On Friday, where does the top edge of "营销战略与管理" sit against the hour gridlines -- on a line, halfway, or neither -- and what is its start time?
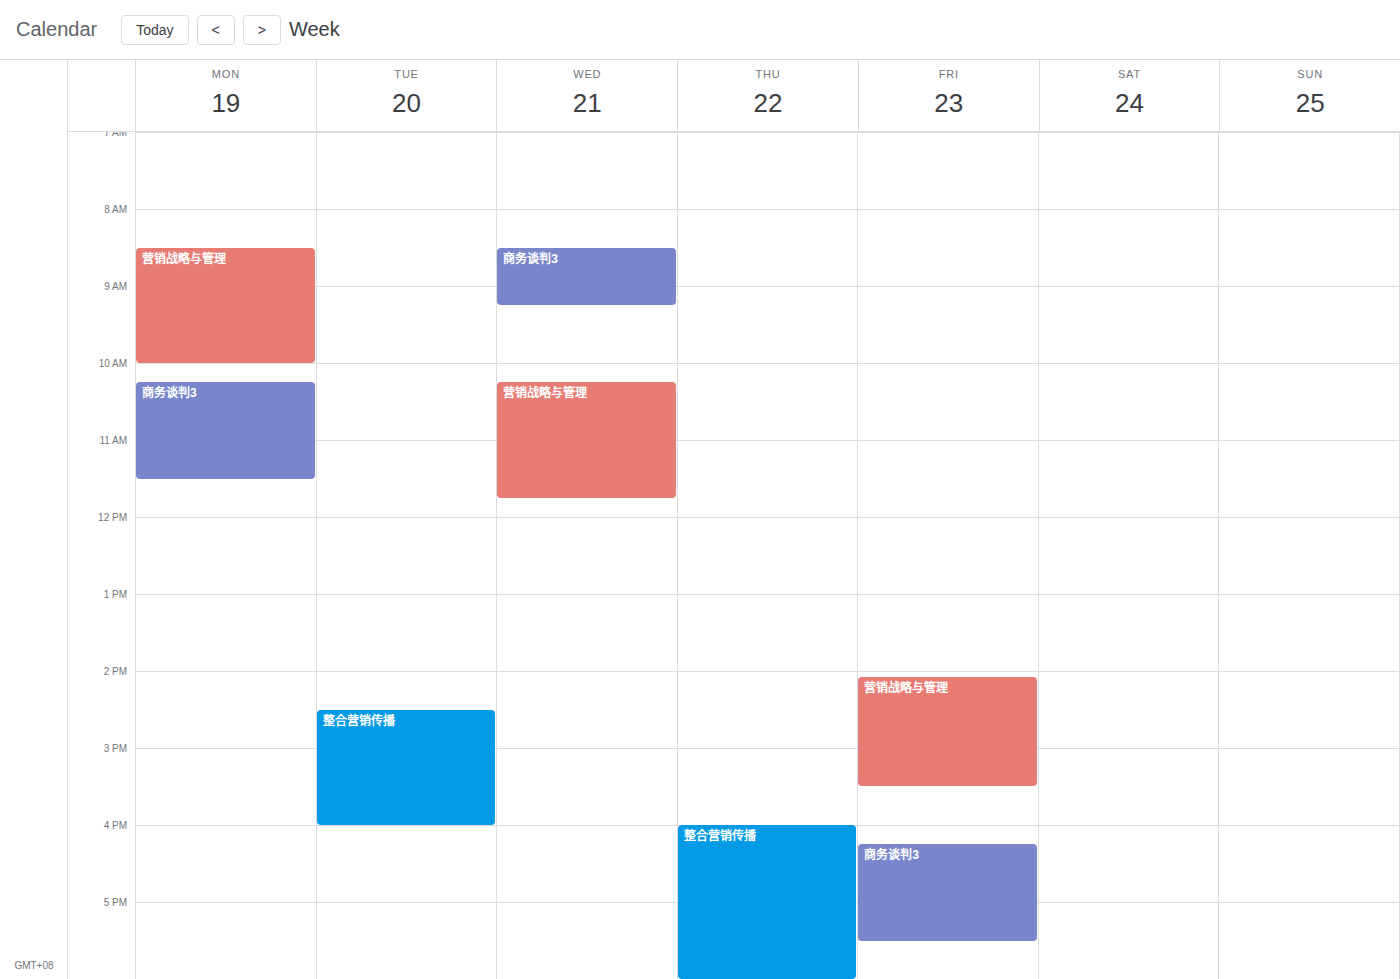
2:05 PM -- neither: 5 minutes below the 2 PM line and 55 minutes above the 3 PM line.